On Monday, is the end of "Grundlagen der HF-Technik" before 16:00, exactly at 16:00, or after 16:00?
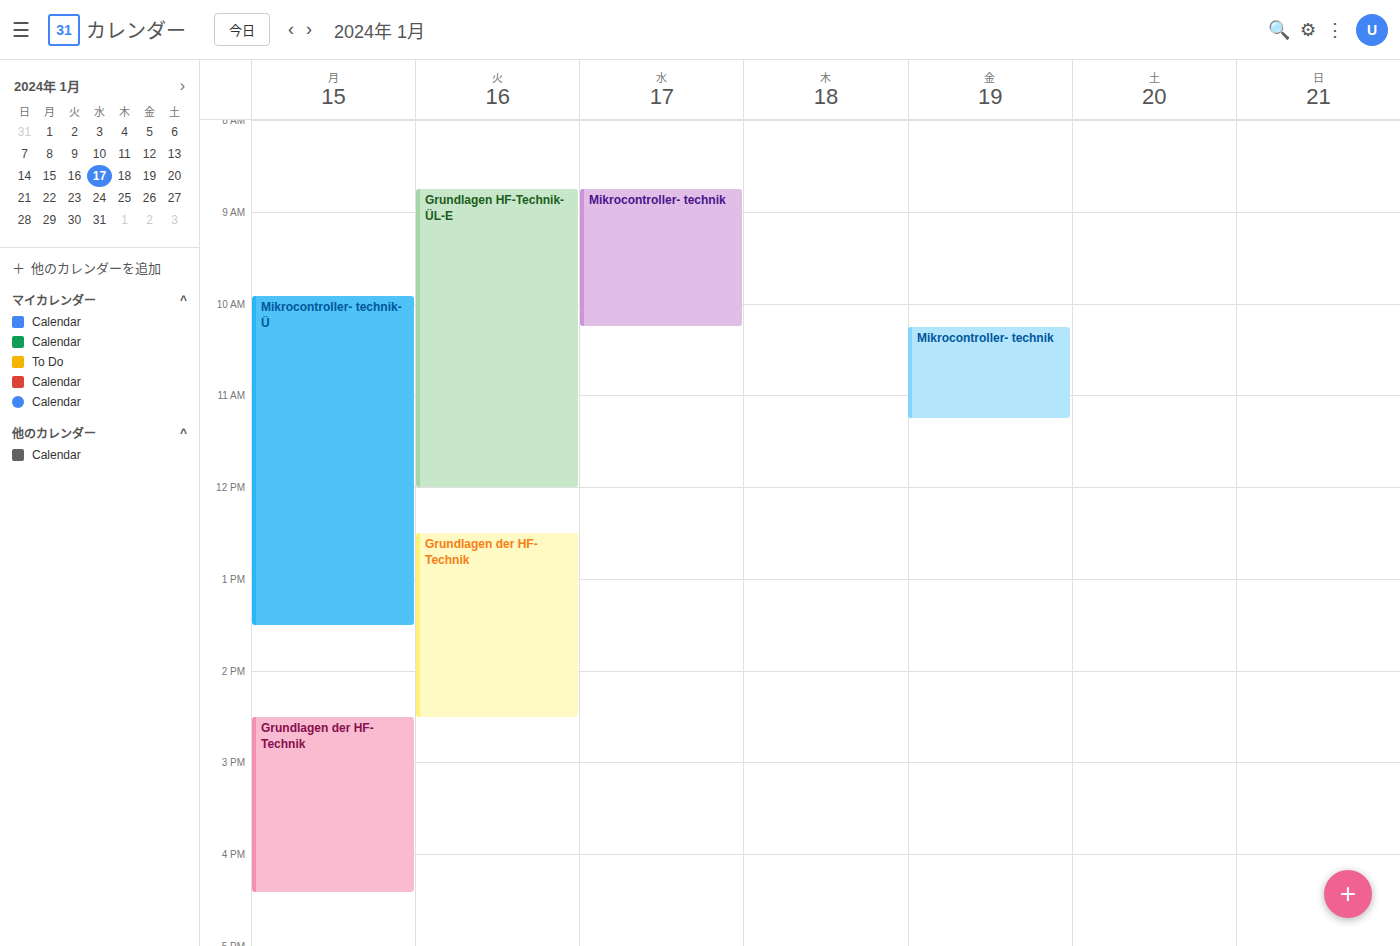
16:25 -- after 16:00, 25 minutes below the 16:00 line.